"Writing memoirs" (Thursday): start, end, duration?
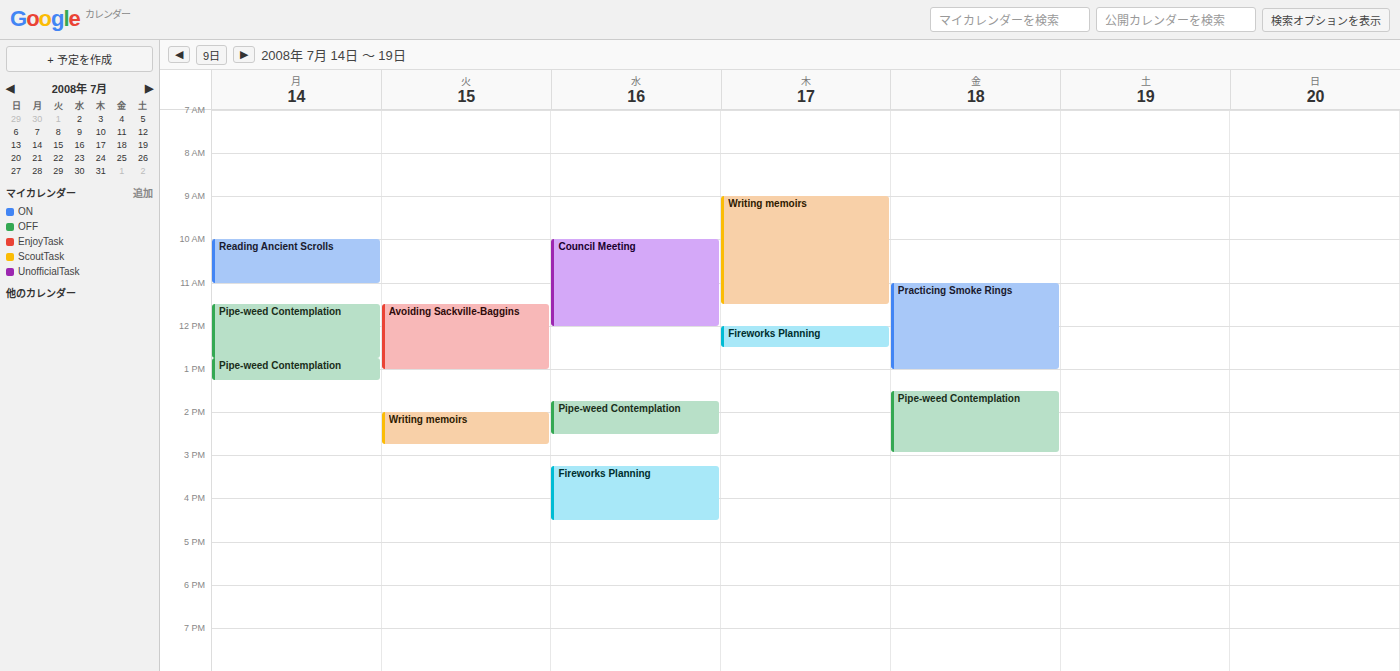
9:00 AM to 11:30 AM, 2 hours 30 minutes